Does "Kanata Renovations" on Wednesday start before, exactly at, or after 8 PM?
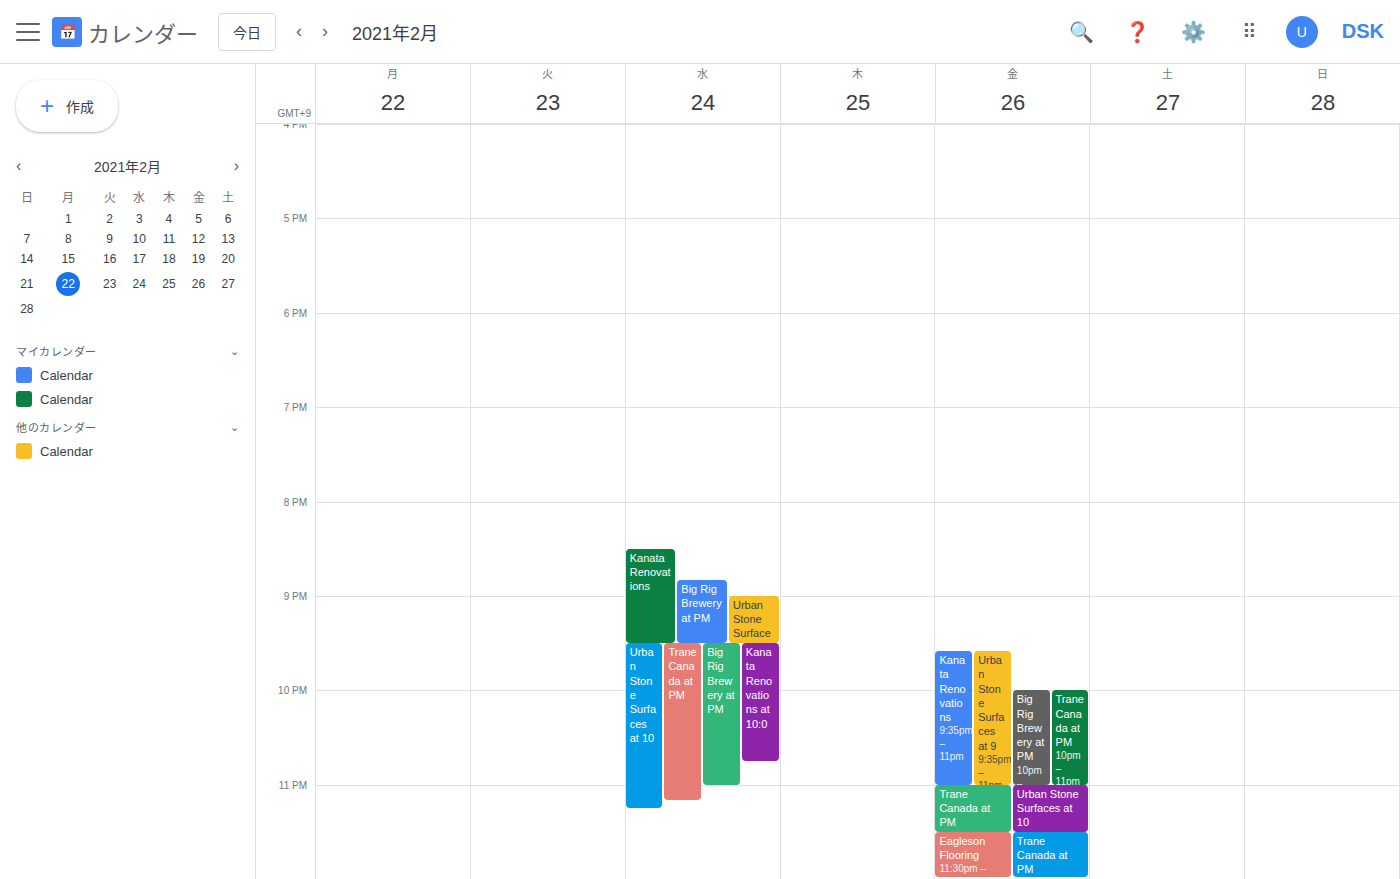
8:30 PM -- after 8 PM, 30 minutes below the 8 PM line.